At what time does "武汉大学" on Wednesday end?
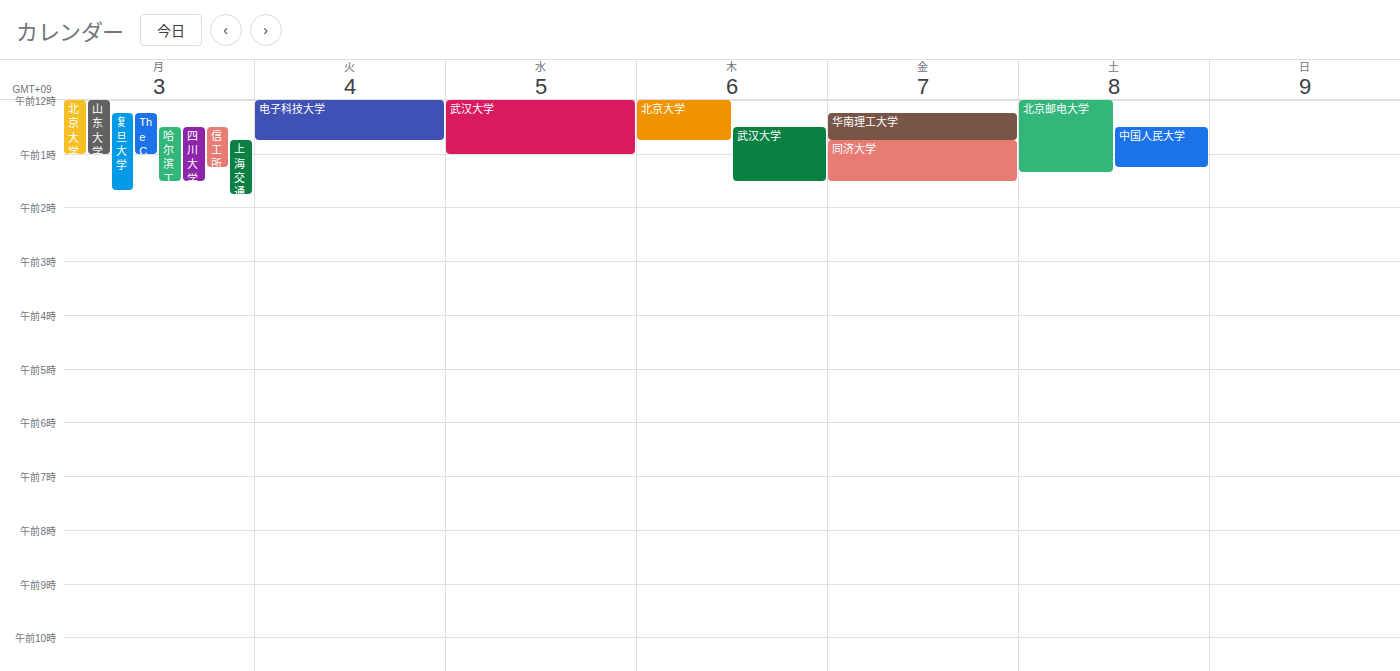
1:00 AM